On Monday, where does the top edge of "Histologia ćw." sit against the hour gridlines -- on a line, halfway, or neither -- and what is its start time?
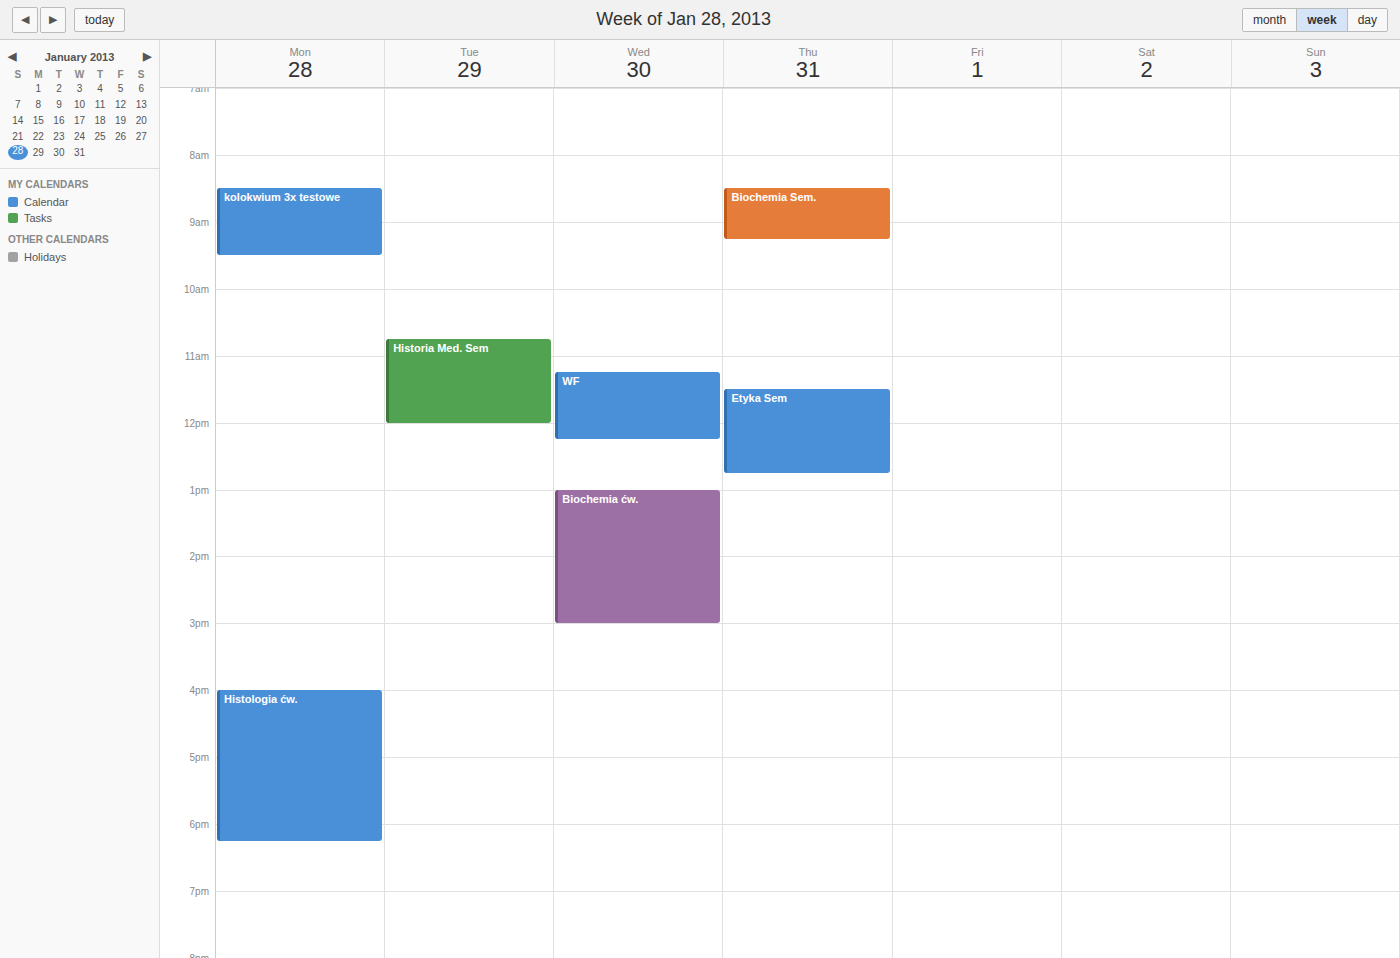
4:00 PM -- exactly on the 4 PM line.